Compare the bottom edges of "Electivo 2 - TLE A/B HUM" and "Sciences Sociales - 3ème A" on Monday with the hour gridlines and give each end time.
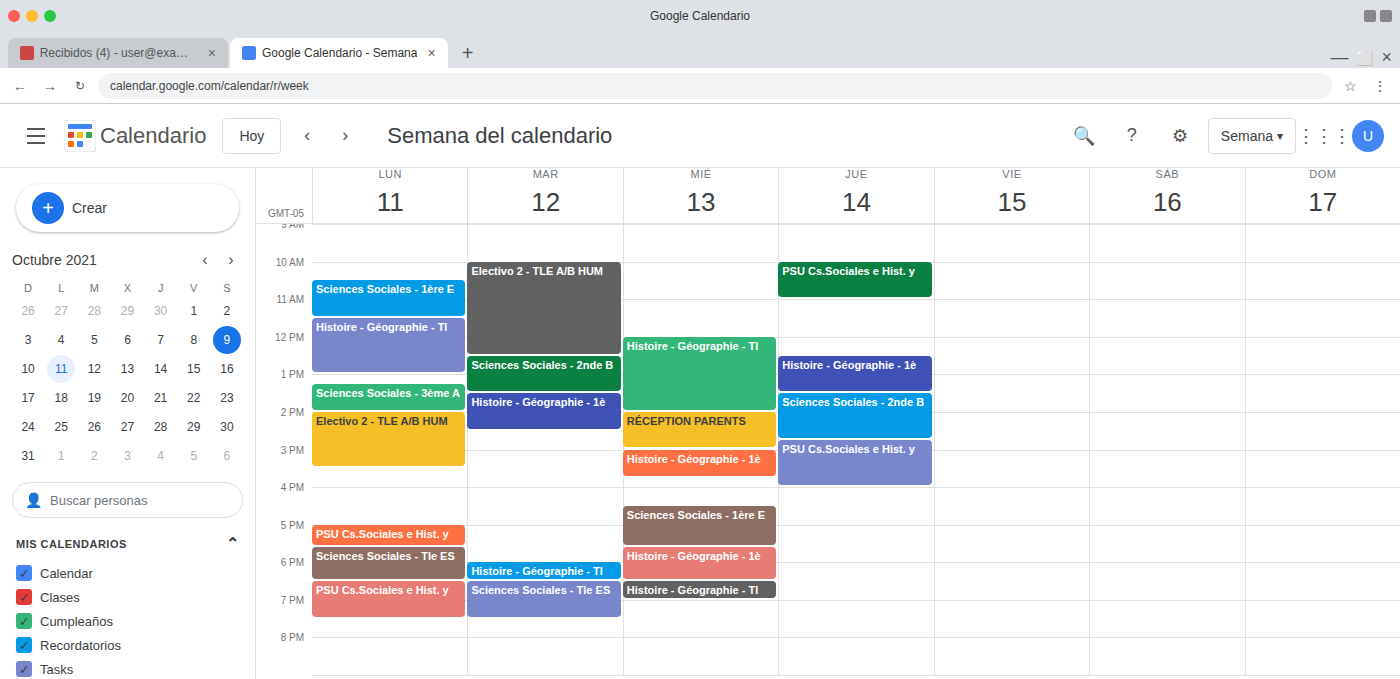
"Electivo 2 - TLE A/B HUM": 3:30 PM, halfway between the 3 PM and 4 PM lines. "Sciences Sociales - 3ème A": 2:00 PM, exactly on the 2 PM line.